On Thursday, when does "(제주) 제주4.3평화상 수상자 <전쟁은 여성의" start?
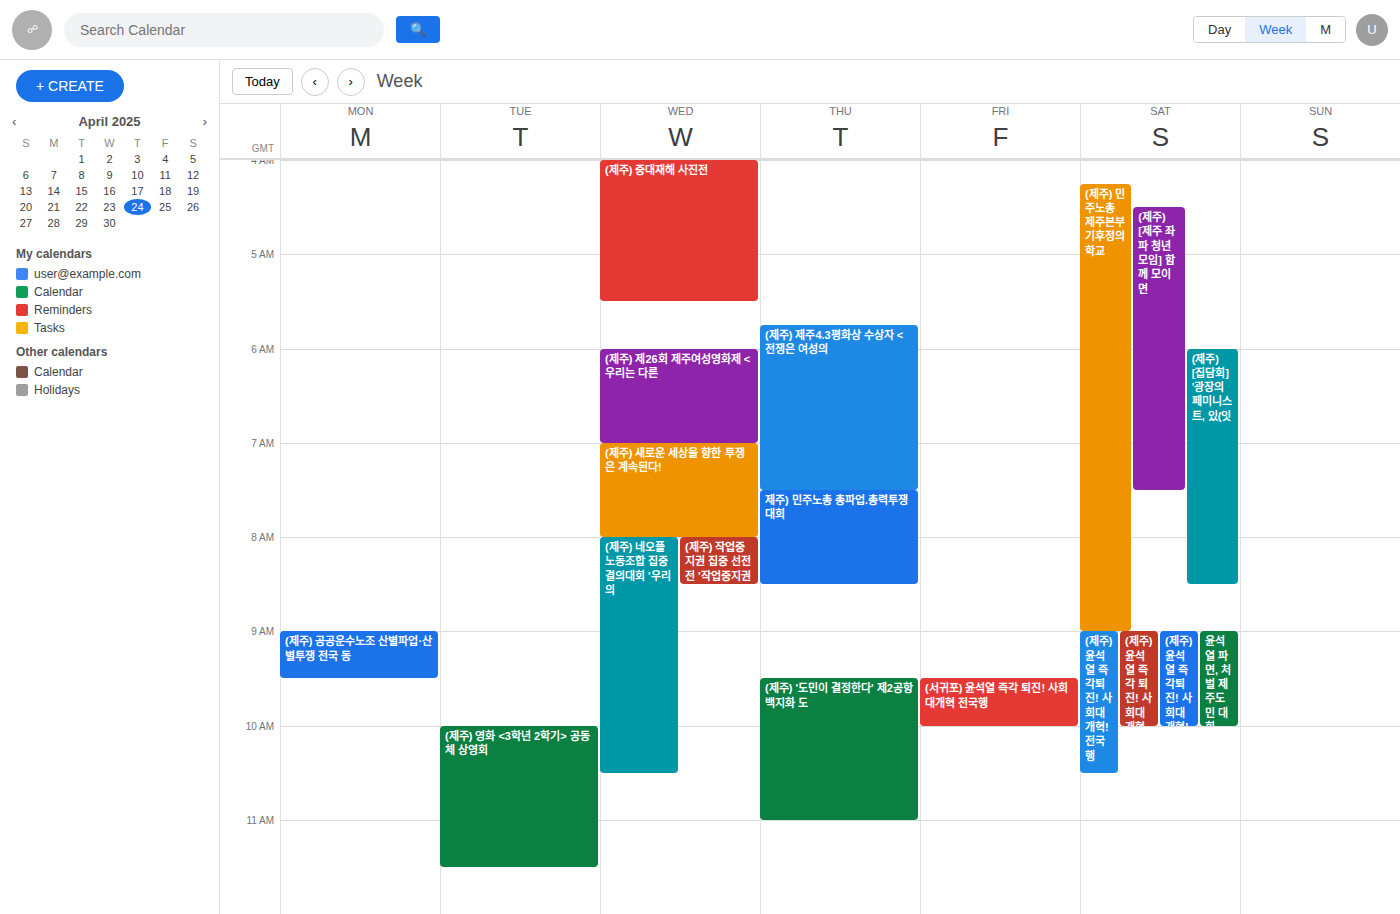
5:45 AM